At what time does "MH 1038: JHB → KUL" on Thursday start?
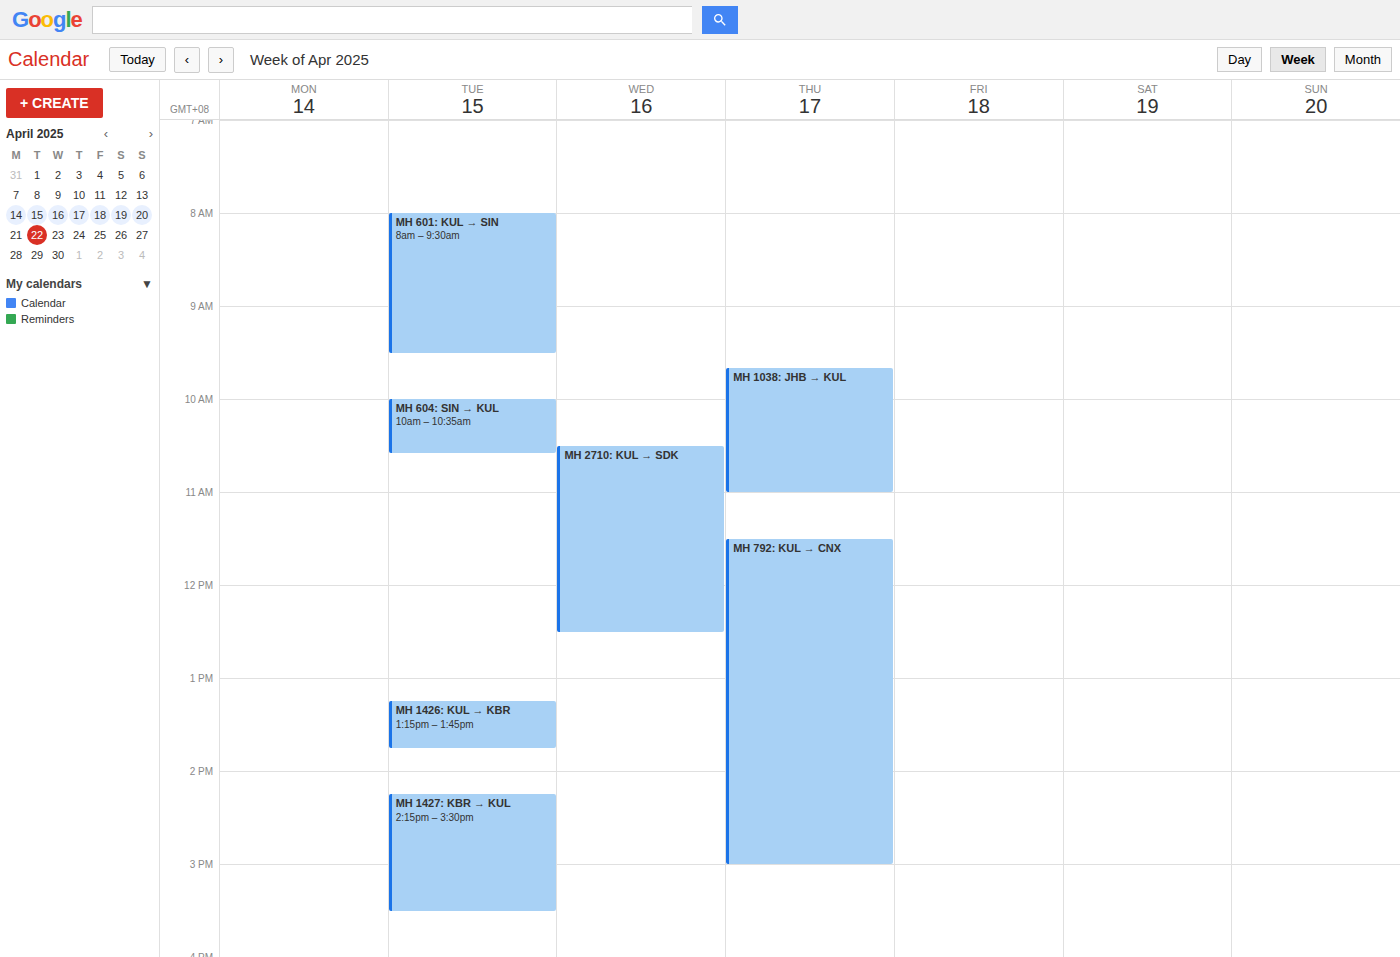
9:40 AM